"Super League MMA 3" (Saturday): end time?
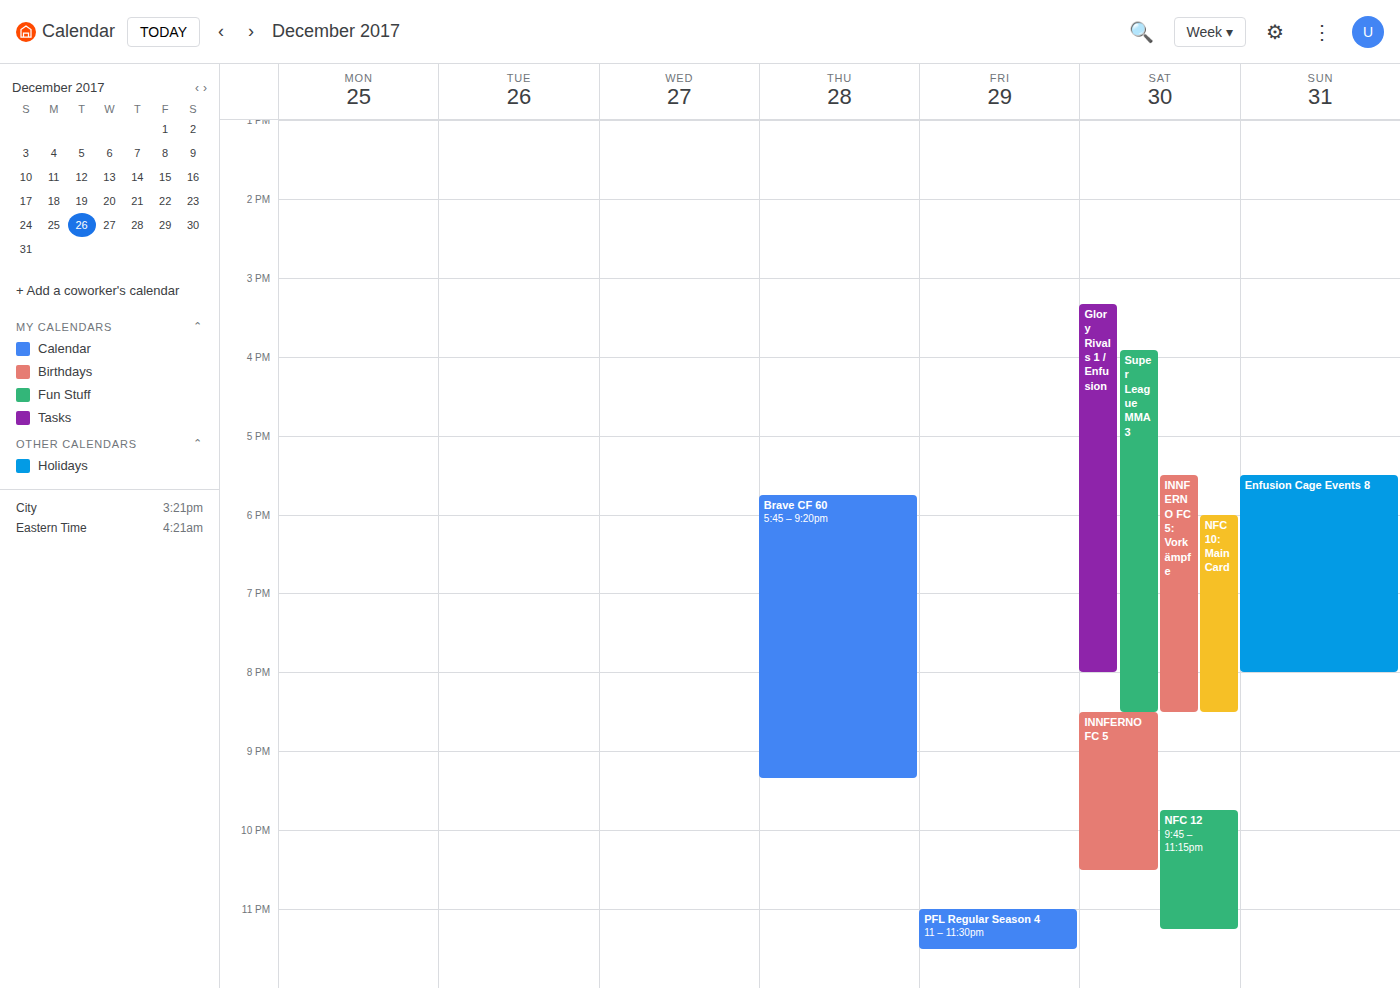
8:30 PM